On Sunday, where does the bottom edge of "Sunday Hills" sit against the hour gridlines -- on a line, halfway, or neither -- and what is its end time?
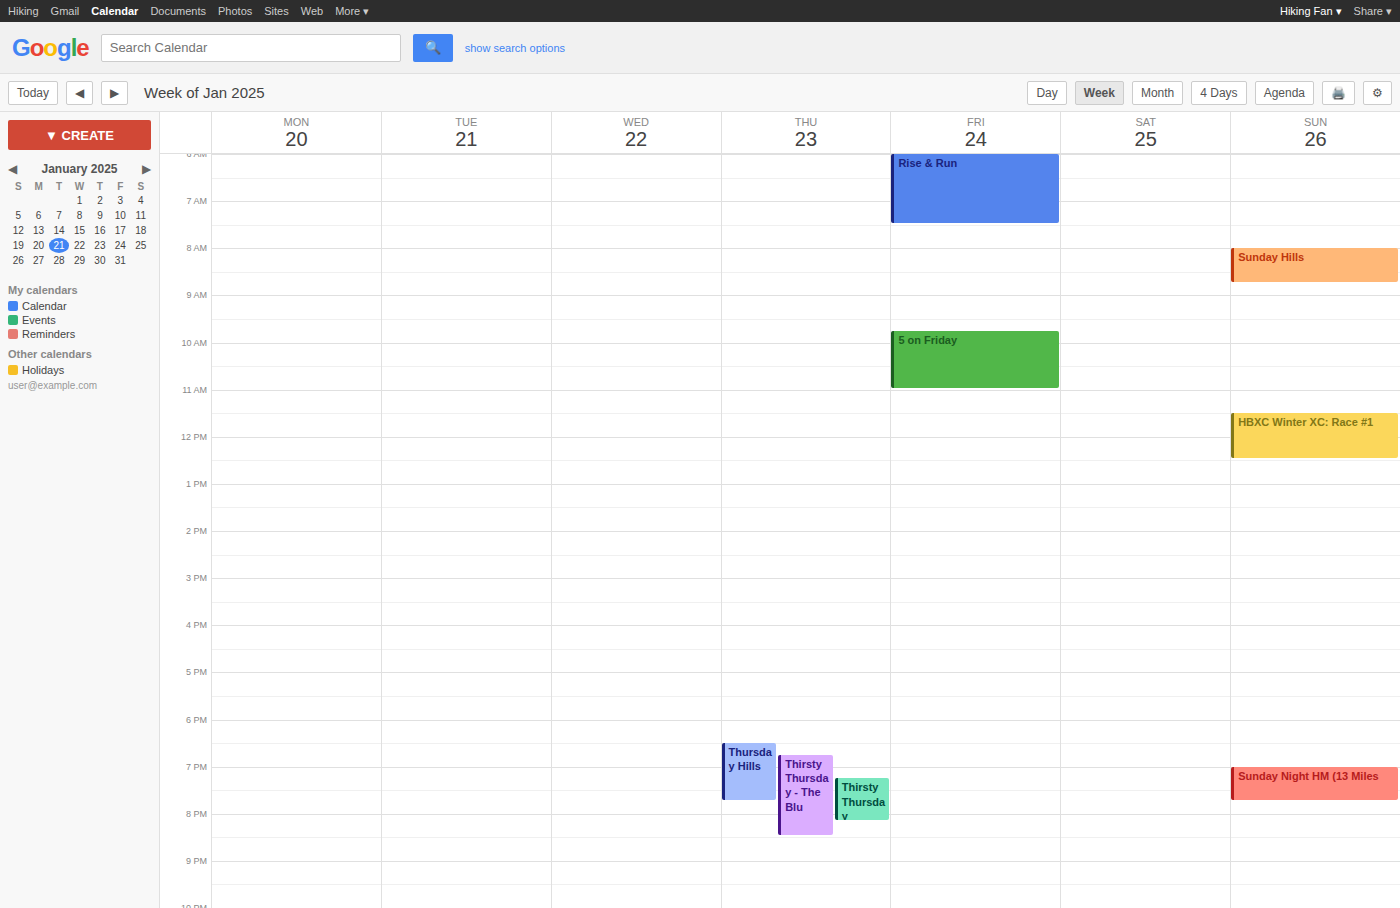
8:45 AM -- neither: three quarters of the way from the 8 AM line to the 9 AM line.